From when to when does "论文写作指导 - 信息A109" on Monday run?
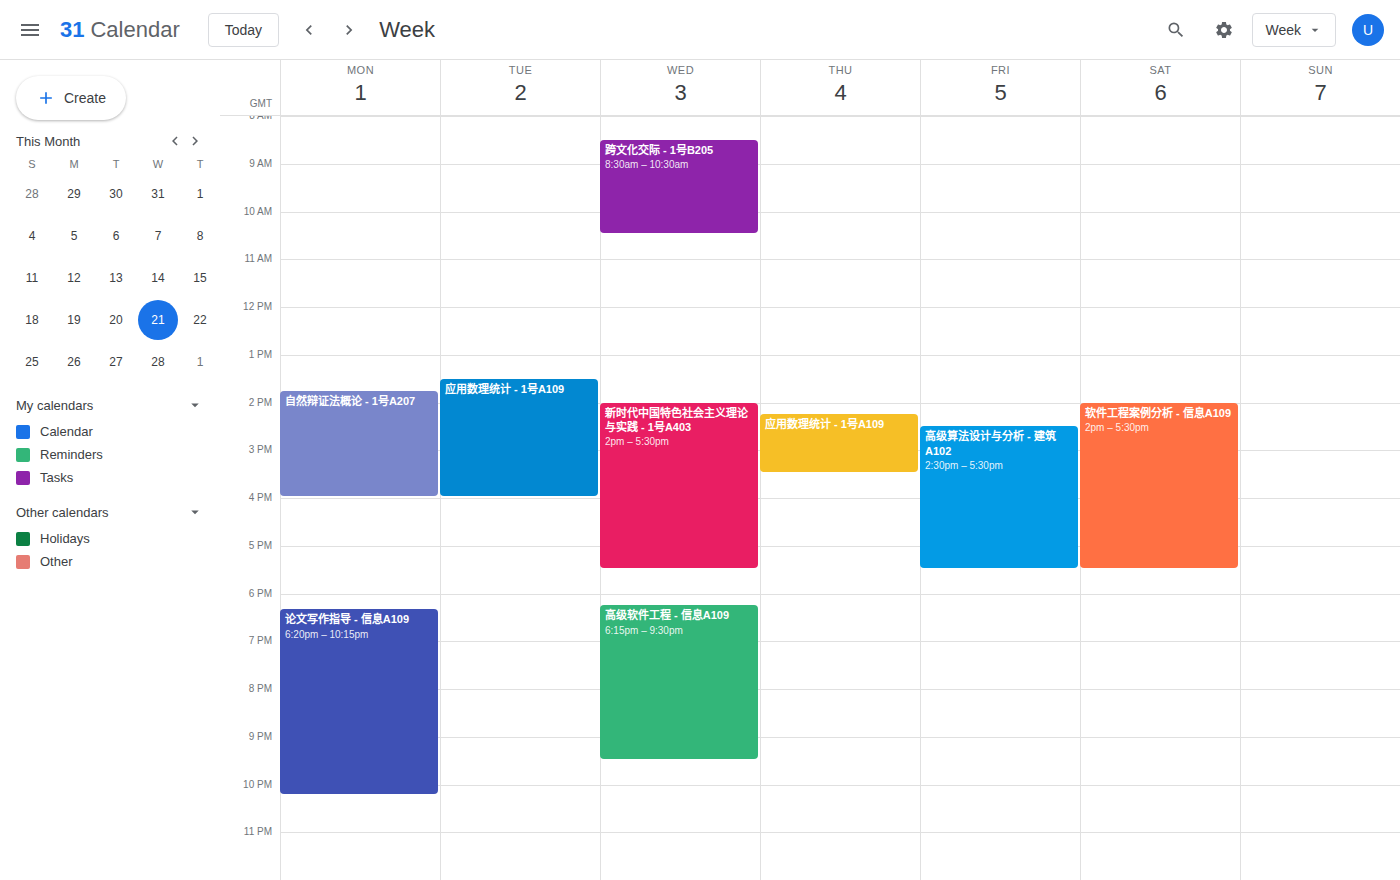
6:20 PM to 10:15 PM